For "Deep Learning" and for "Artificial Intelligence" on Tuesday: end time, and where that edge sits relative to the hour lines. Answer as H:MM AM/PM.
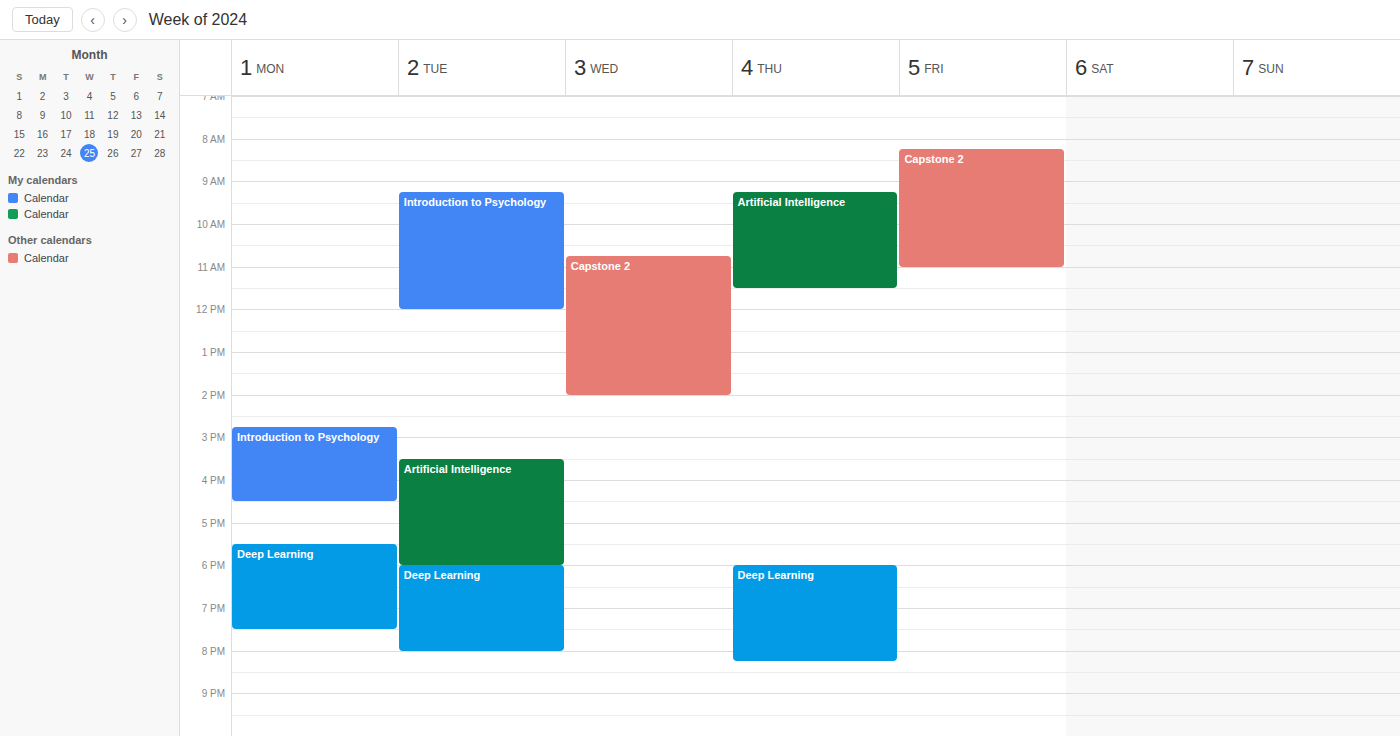
"Deep Learning": 8:00 PM, exactly on the 8 PM line. "Artificial Intelligence": 6:00 PM, exactly on the 6 PM line.